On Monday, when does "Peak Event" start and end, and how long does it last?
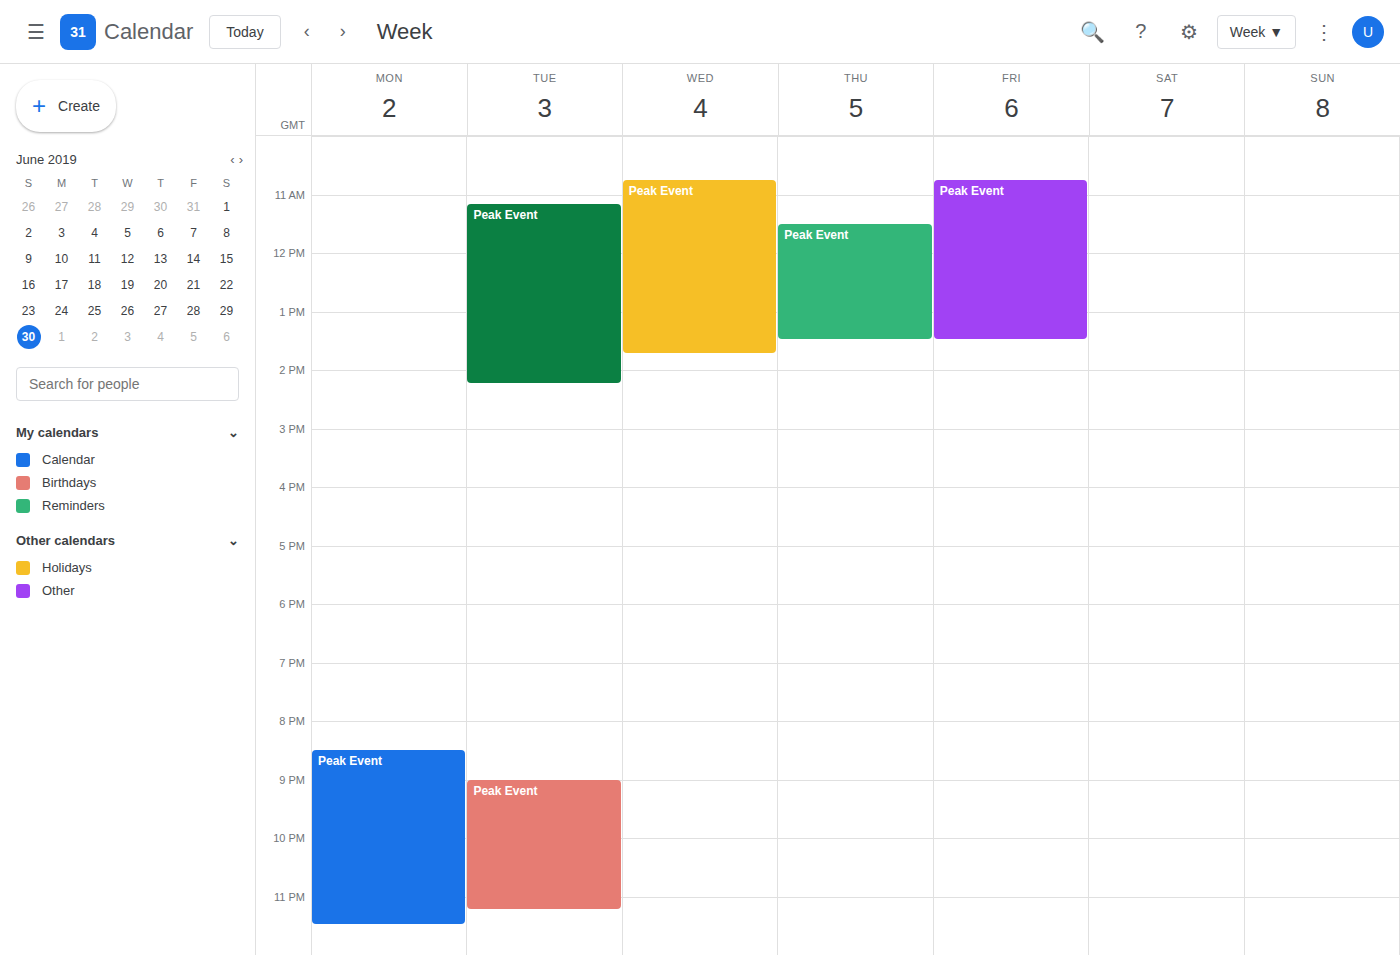
8:30 PM to 11:30 PM, 3 hours